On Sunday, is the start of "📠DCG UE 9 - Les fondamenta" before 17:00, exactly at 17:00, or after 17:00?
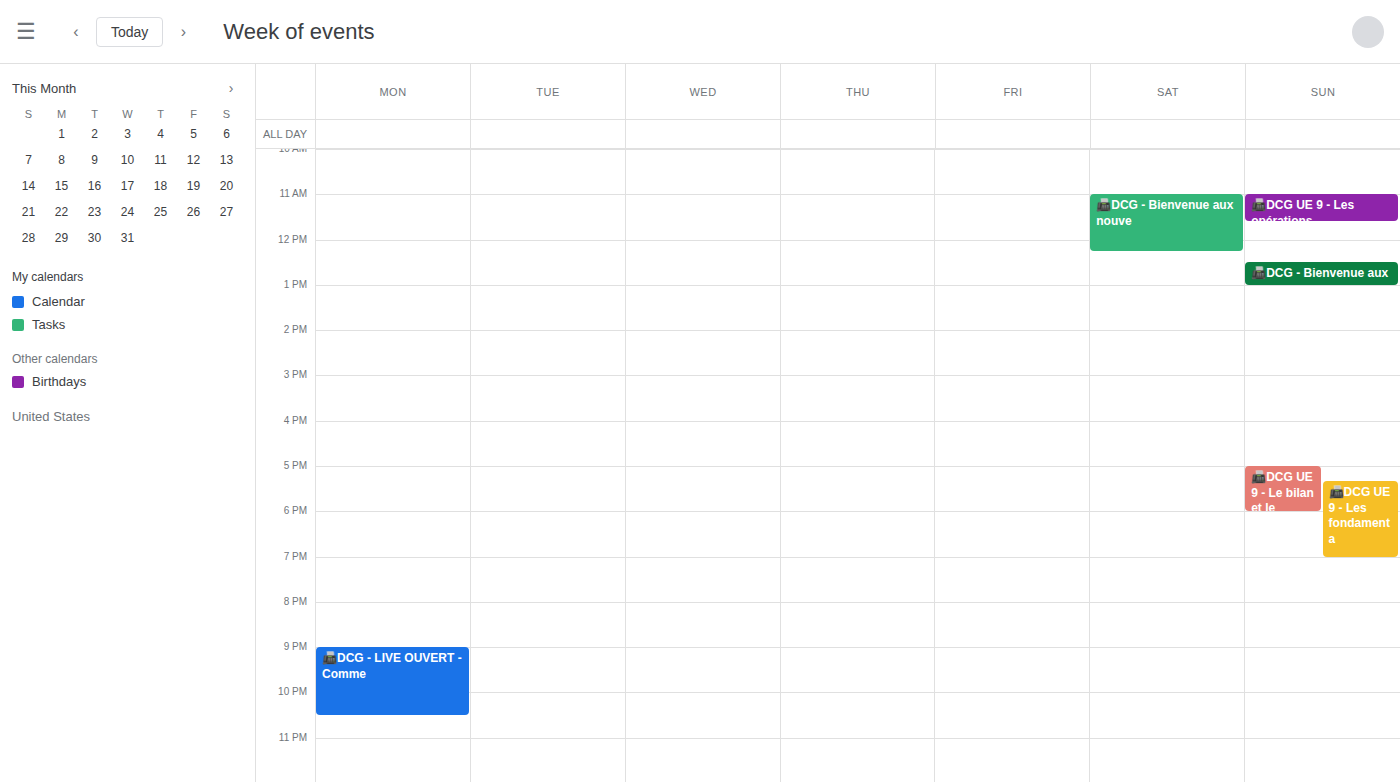
17:20 -- after 17:00, 20 minutes below the 17:00 line.